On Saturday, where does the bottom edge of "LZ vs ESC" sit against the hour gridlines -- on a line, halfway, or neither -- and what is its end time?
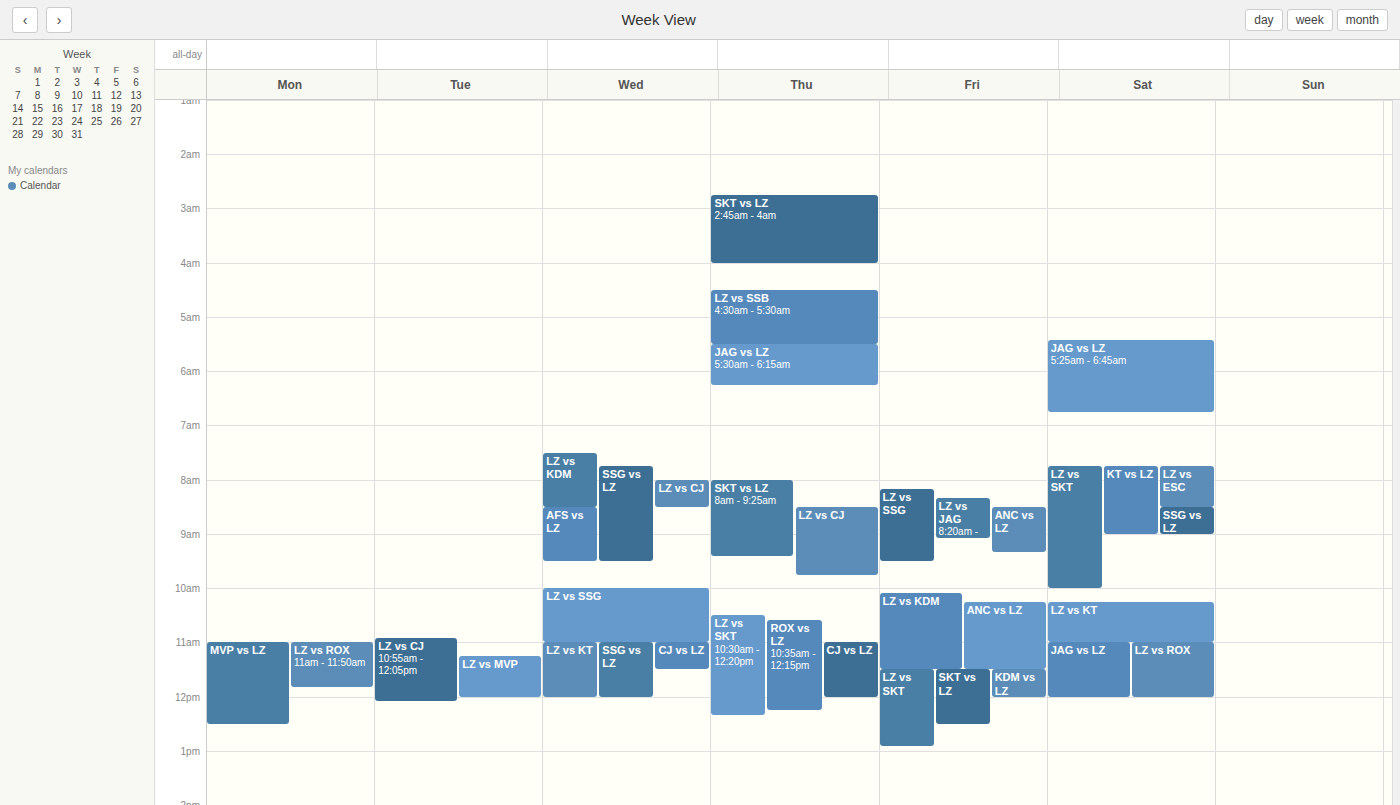
8:30 AM -- halfway between the 8 AM and 9 AM lines.